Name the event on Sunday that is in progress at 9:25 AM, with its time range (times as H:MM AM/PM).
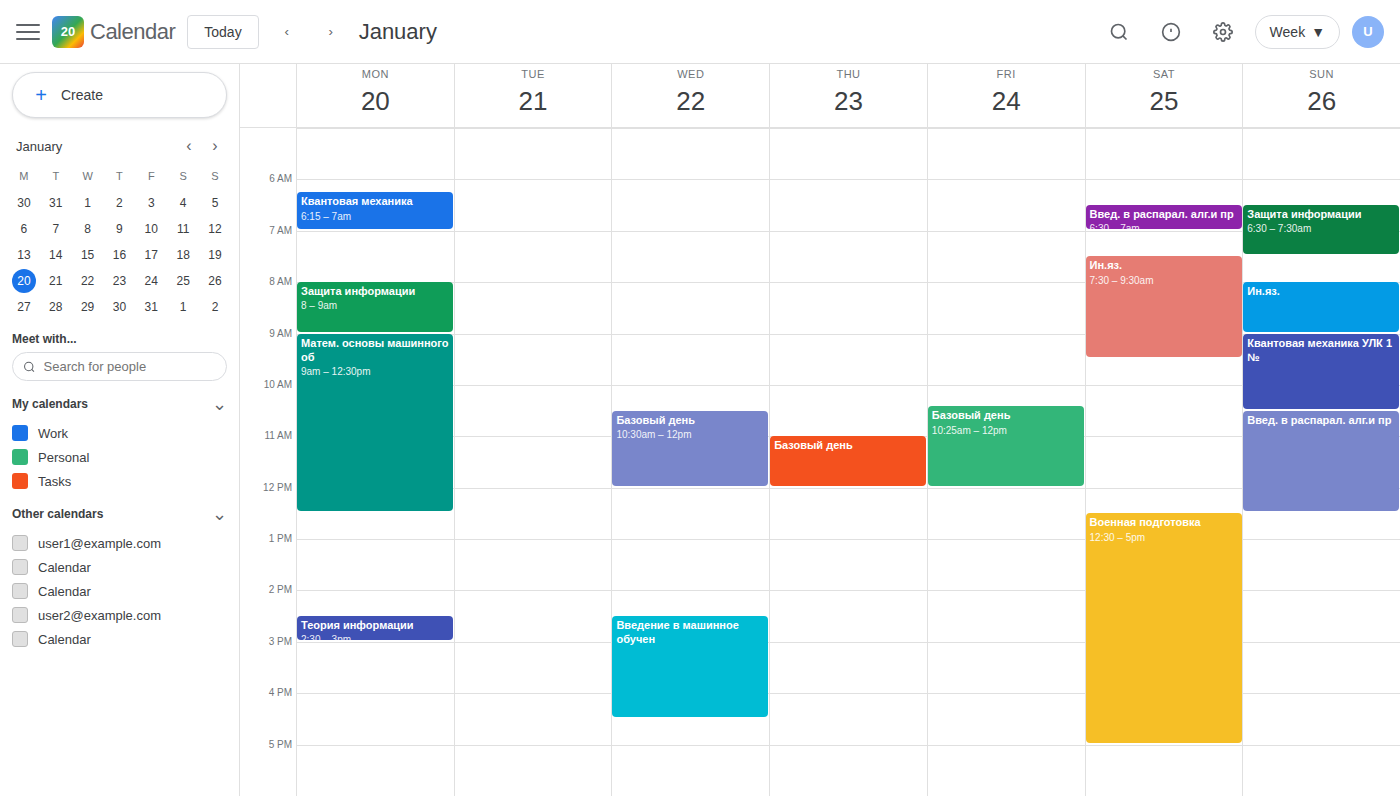
"Квантовая механика УЛК 1 №", 9:00 AM to 10:30 AM